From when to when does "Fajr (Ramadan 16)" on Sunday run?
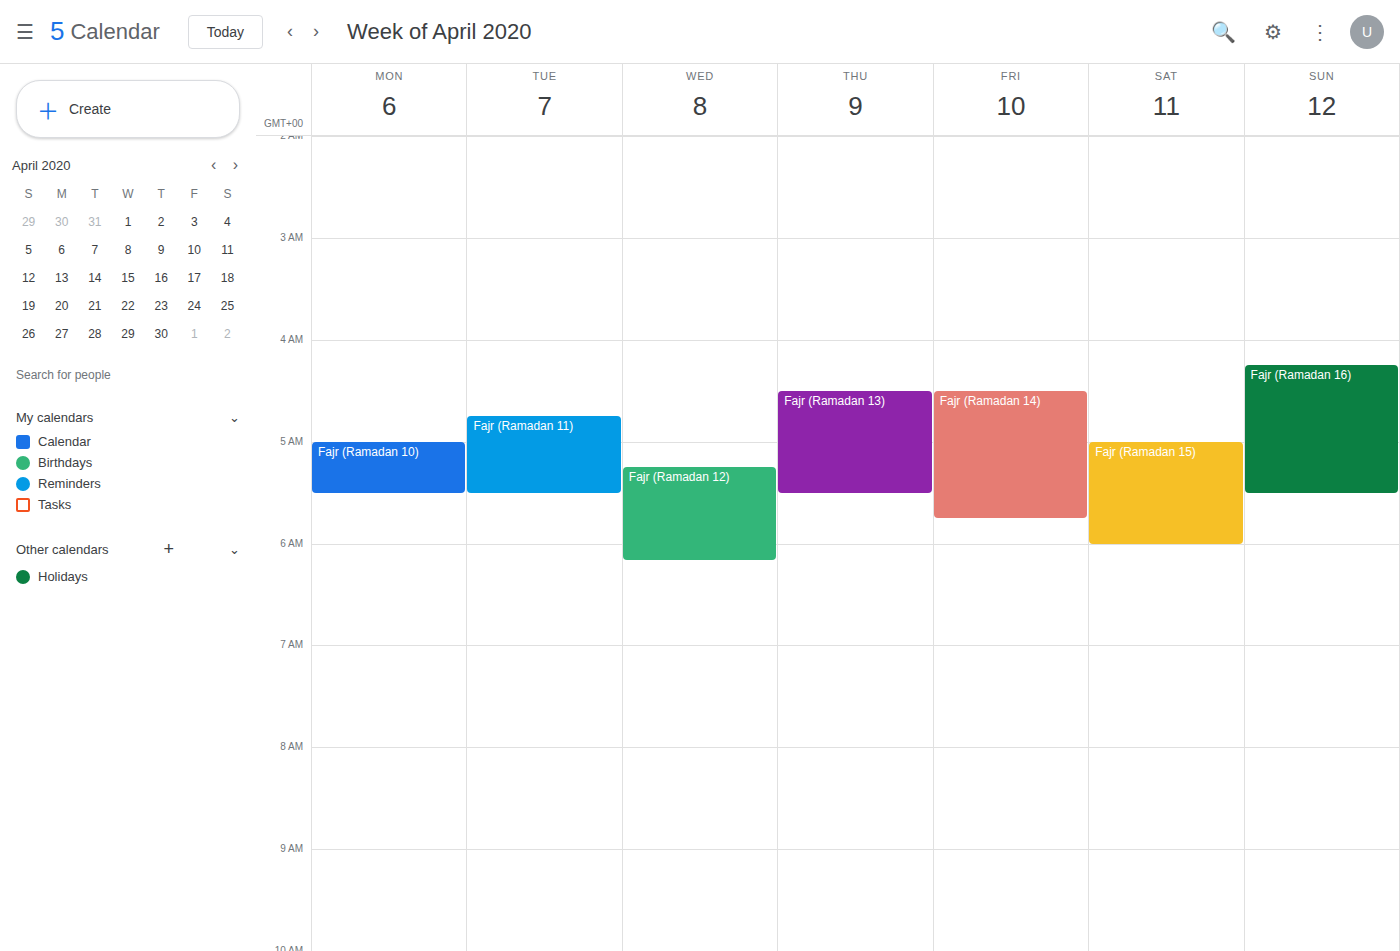
4:15 AM to 5:30 AM